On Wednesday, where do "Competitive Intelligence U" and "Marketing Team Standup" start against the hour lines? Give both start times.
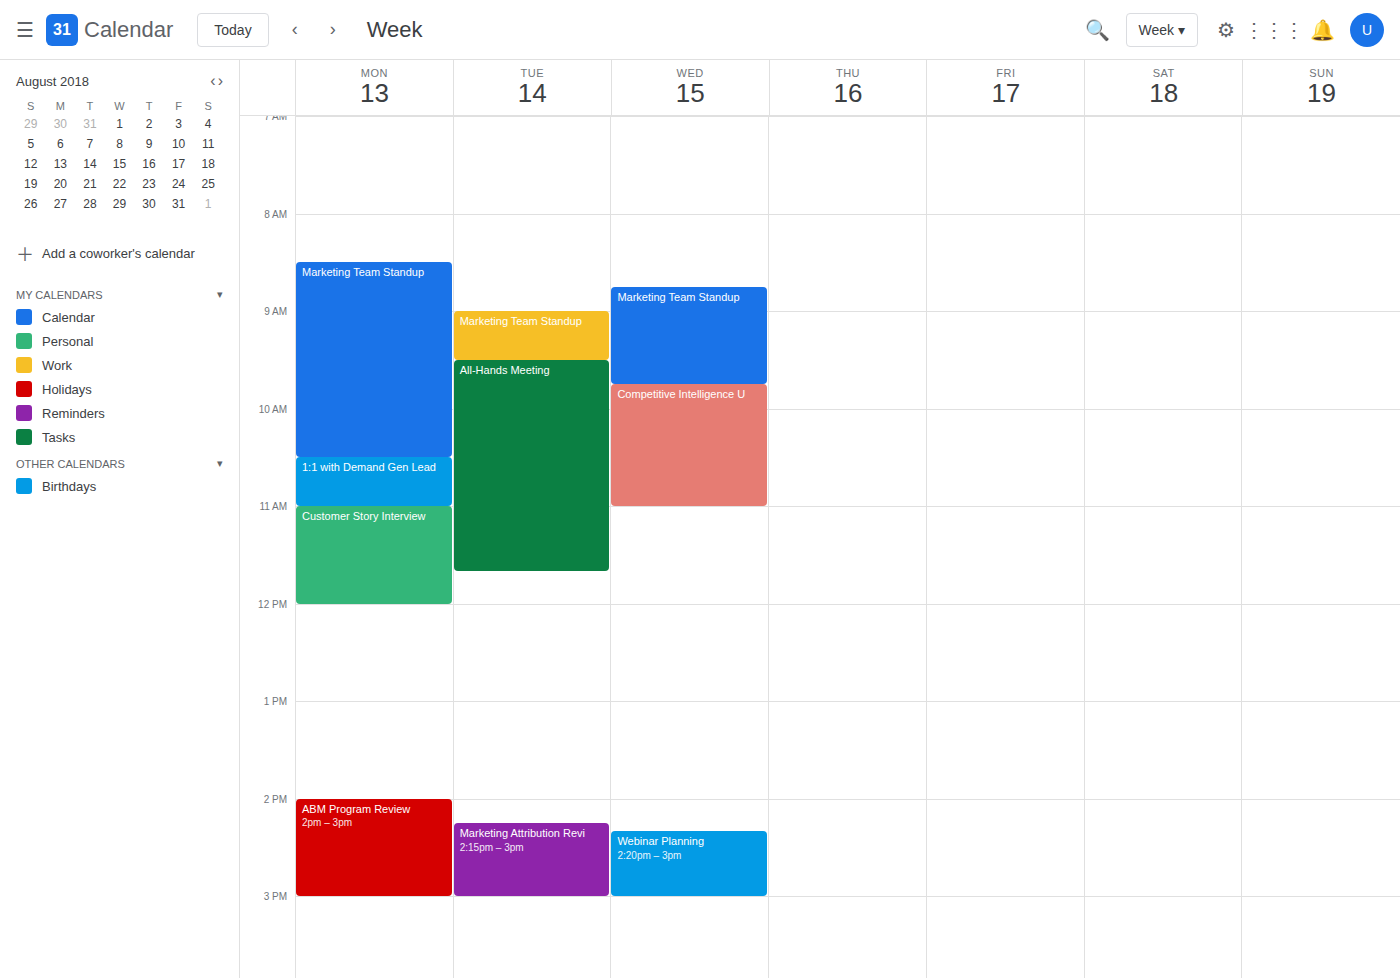
"Competitive Intelligence U": 9:45 AM, neither: three quarters of the way from the 9 AM line to the 10 AM line. "Marketing Team Standup": 8:45 AM, neither: three quarters of the way from the 8 AM line to the 9 AM line.